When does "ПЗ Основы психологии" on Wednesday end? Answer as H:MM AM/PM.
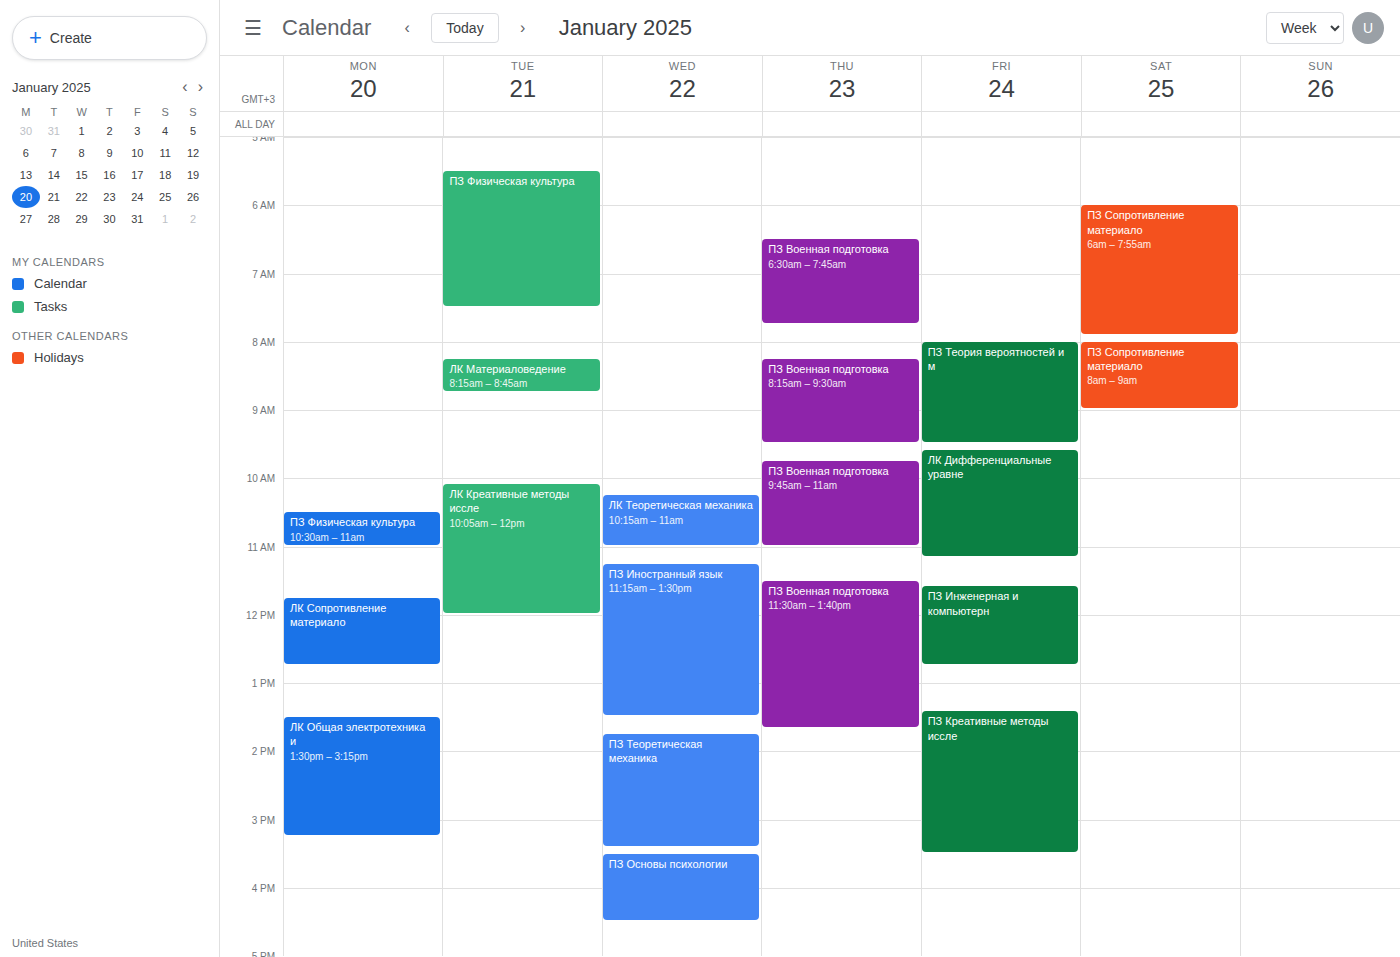
4:30 PM